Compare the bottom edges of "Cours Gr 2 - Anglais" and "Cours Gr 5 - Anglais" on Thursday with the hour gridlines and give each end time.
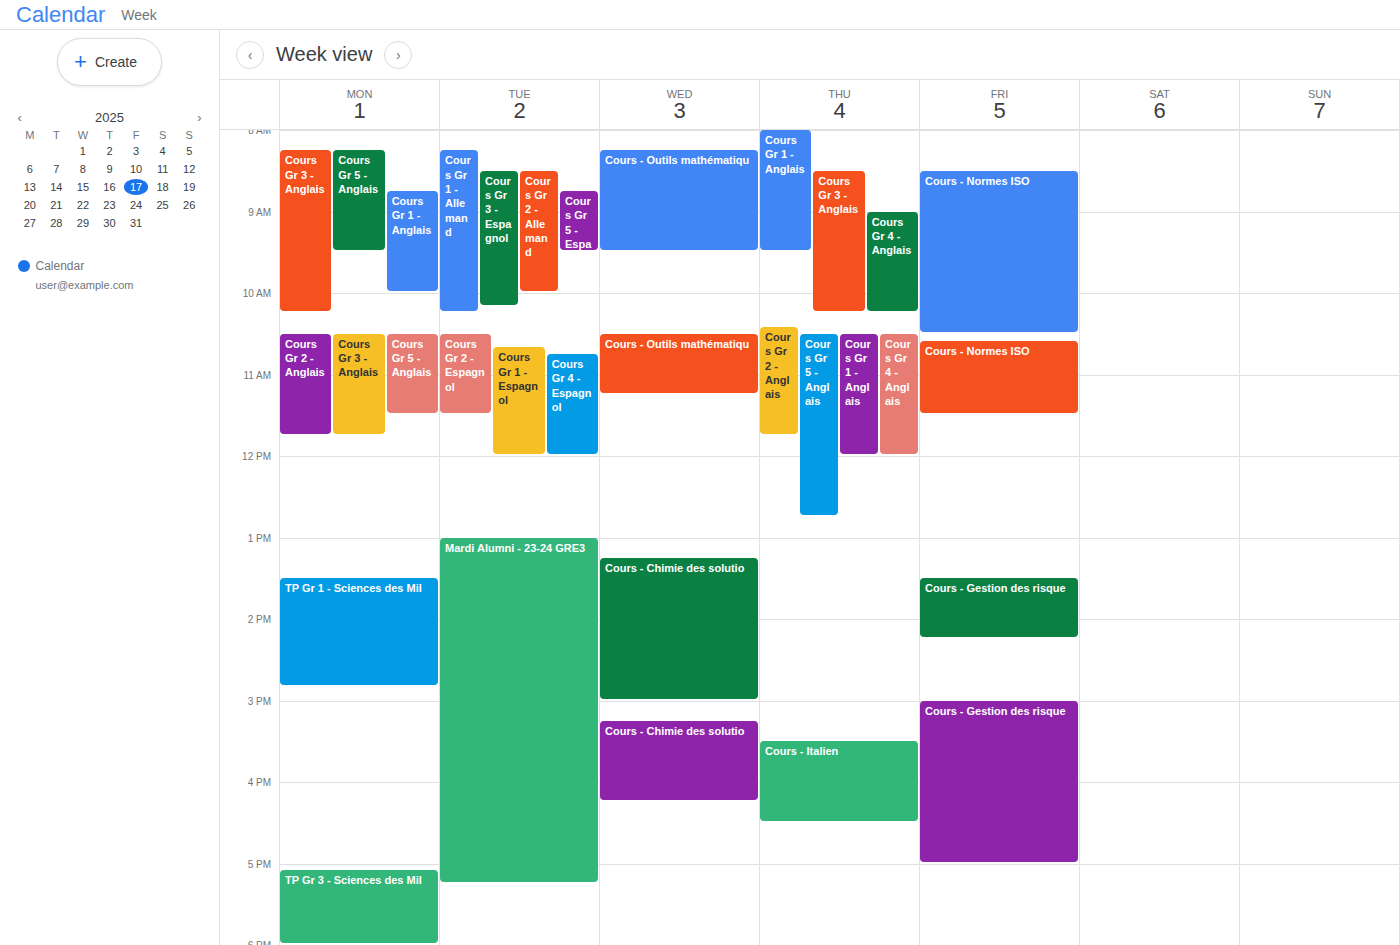
"Cours Gr 2 - Anglais": 11:45, neither: three quarters of the way from the 11:00 line to the 12:00 line. "Cours Gr 5 - Anglais": 12:45, neither: three quarters of the way from the 12:00 line to the 13:00 line.